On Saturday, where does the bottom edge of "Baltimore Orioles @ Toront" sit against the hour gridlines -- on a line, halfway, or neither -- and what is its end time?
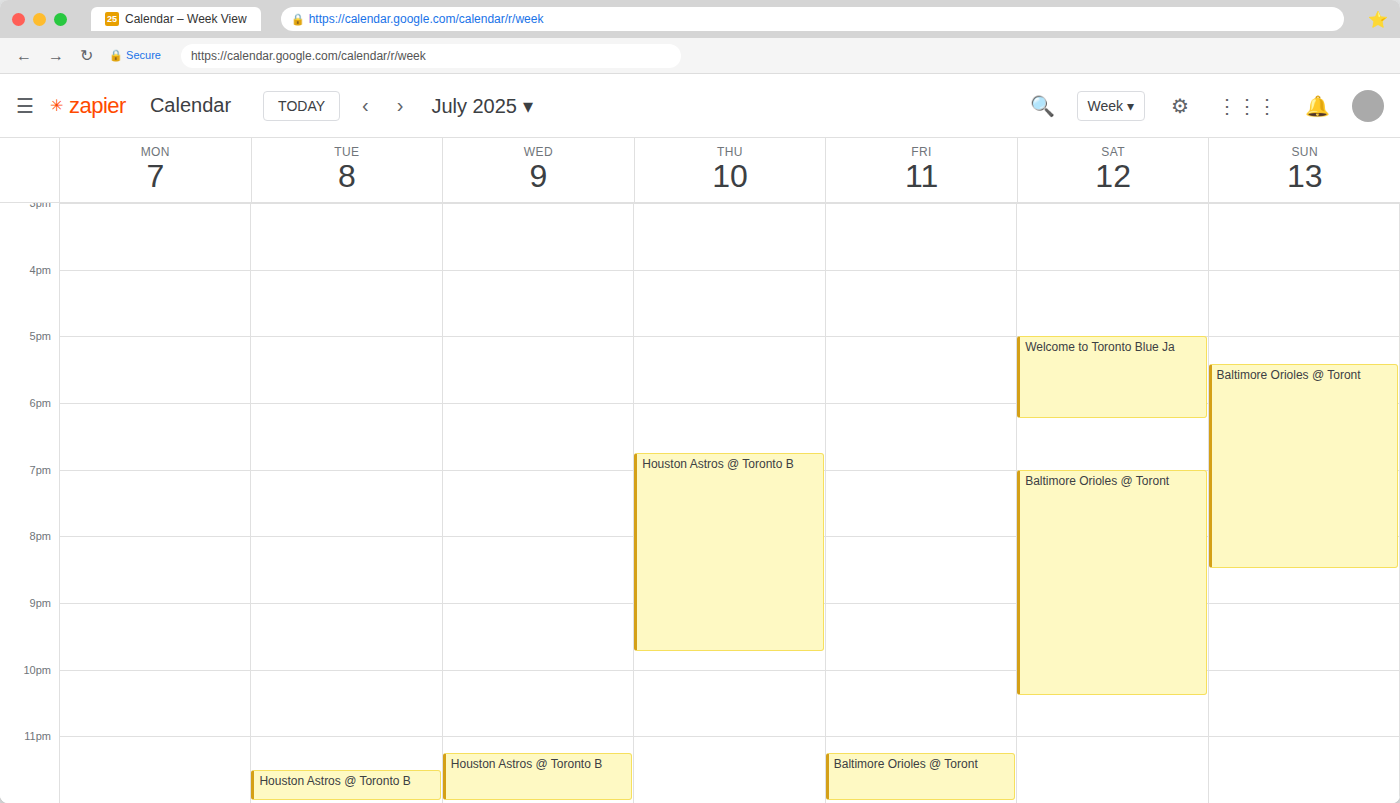
10:25 PM -- neither: 25 minutes below the 10 PM line and 35 minutes above the 11 PM line.